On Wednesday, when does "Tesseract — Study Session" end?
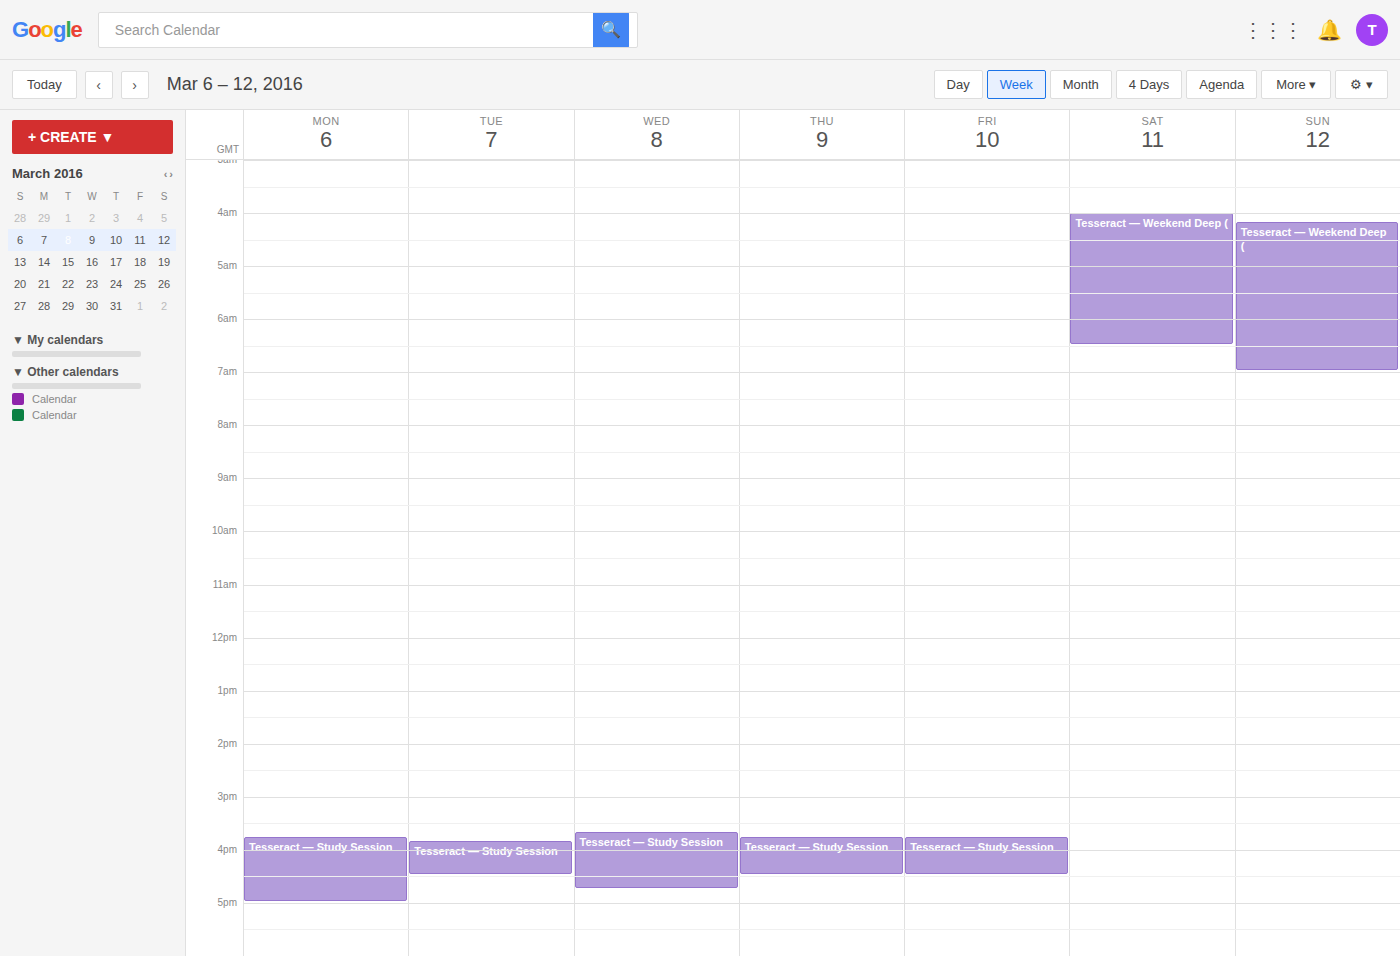
4:45 PM